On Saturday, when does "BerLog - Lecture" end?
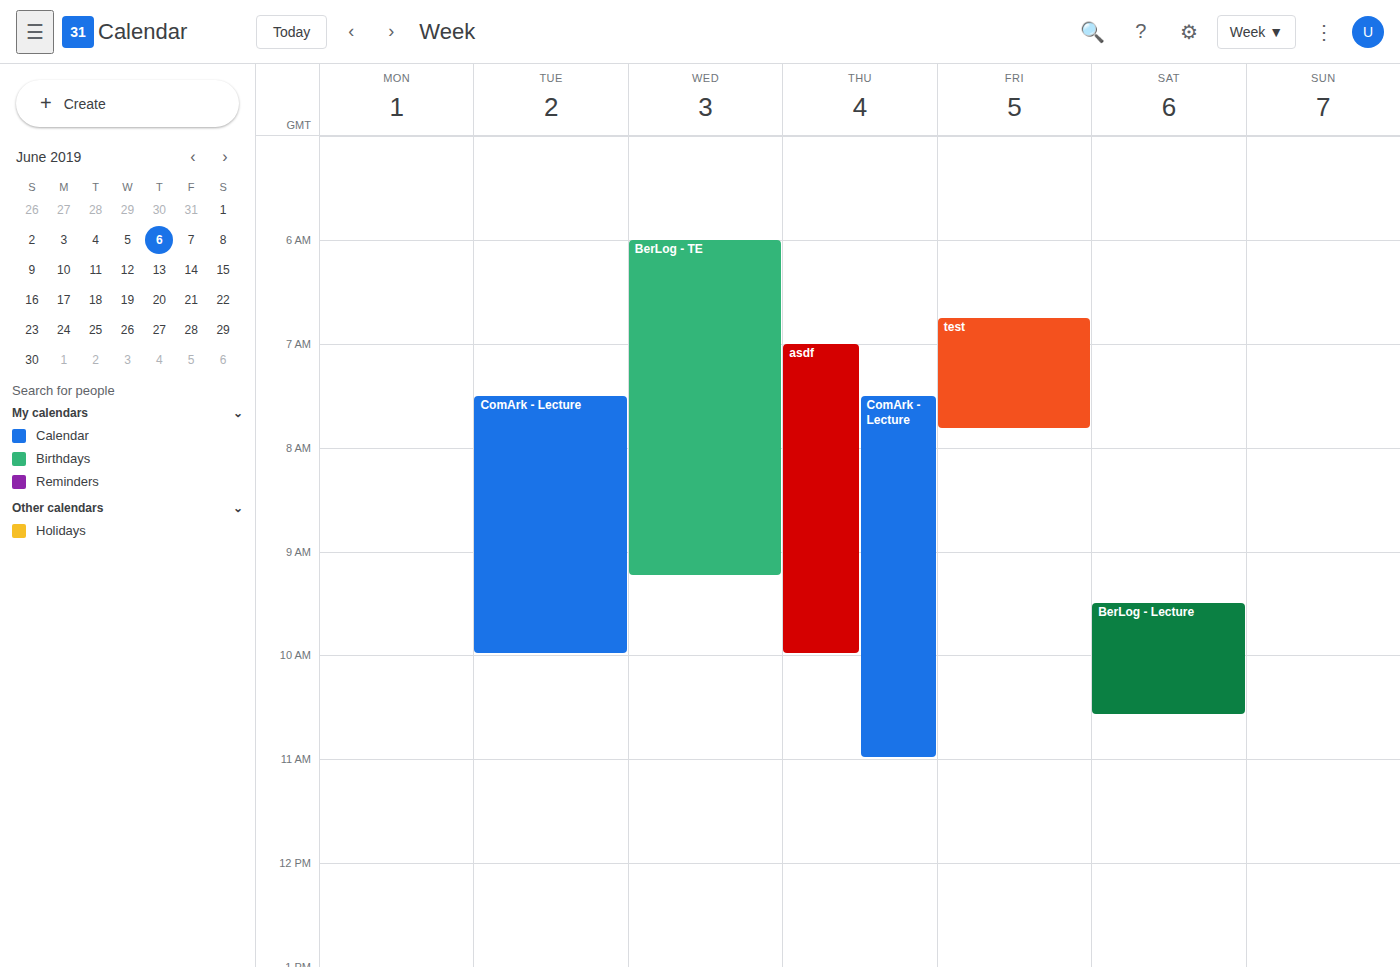
10:35 AM